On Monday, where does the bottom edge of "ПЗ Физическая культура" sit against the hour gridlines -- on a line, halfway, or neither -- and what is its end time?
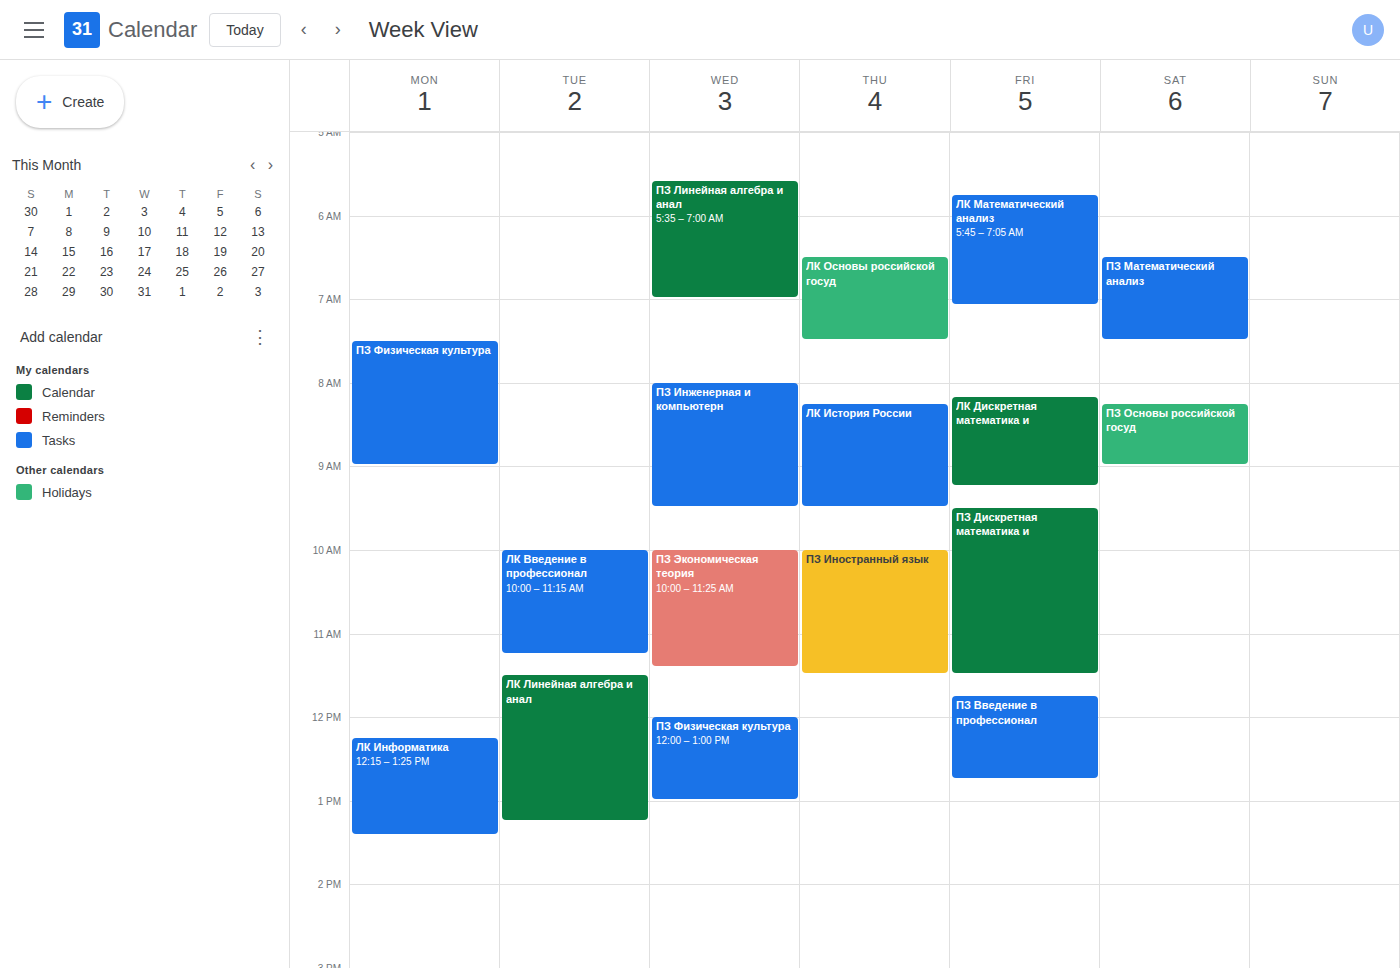
9:00 AM -- exactly on the 9 AM line.